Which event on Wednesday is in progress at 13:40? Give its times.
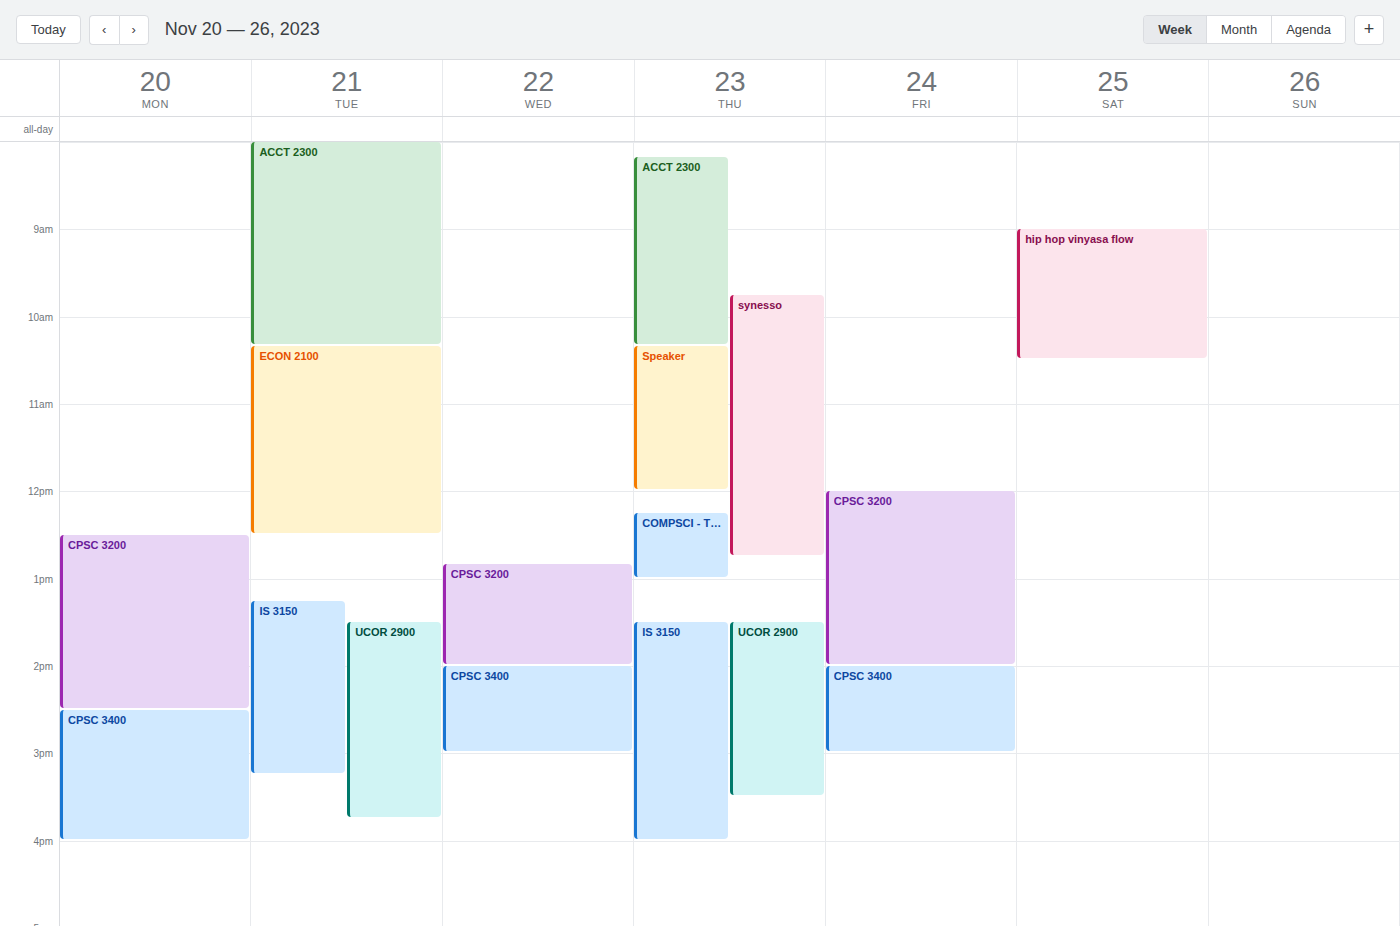
"CPSC 3200", 12:50 to 14:00